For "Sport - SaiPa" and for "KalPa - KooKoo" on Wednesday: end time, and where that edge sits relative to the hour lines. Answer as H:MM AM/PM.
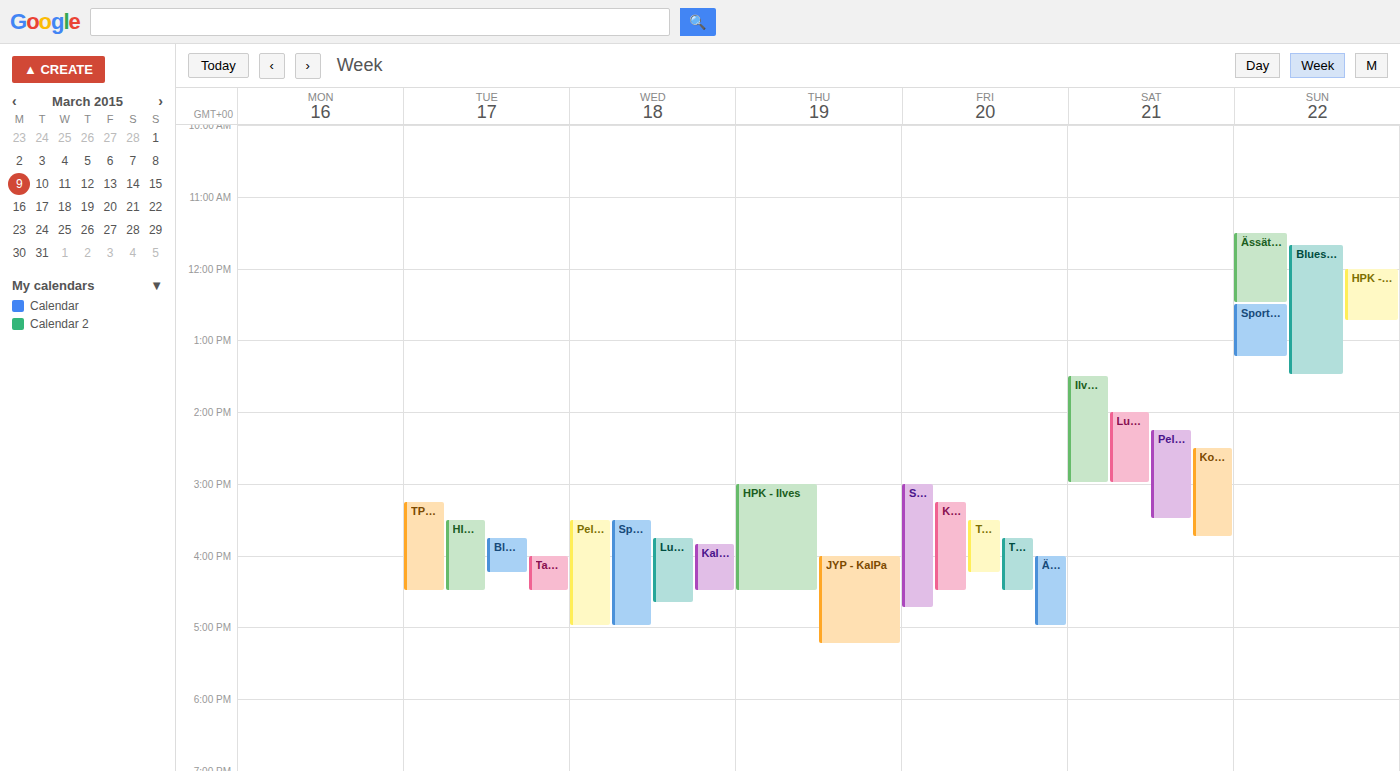
"Sport - SaiPa": 5:00 PM, exactly on the 5 PM line. "KalPa - KooKoo": 4:30 PM, halfway between the 4 PM and 5 PM lines.